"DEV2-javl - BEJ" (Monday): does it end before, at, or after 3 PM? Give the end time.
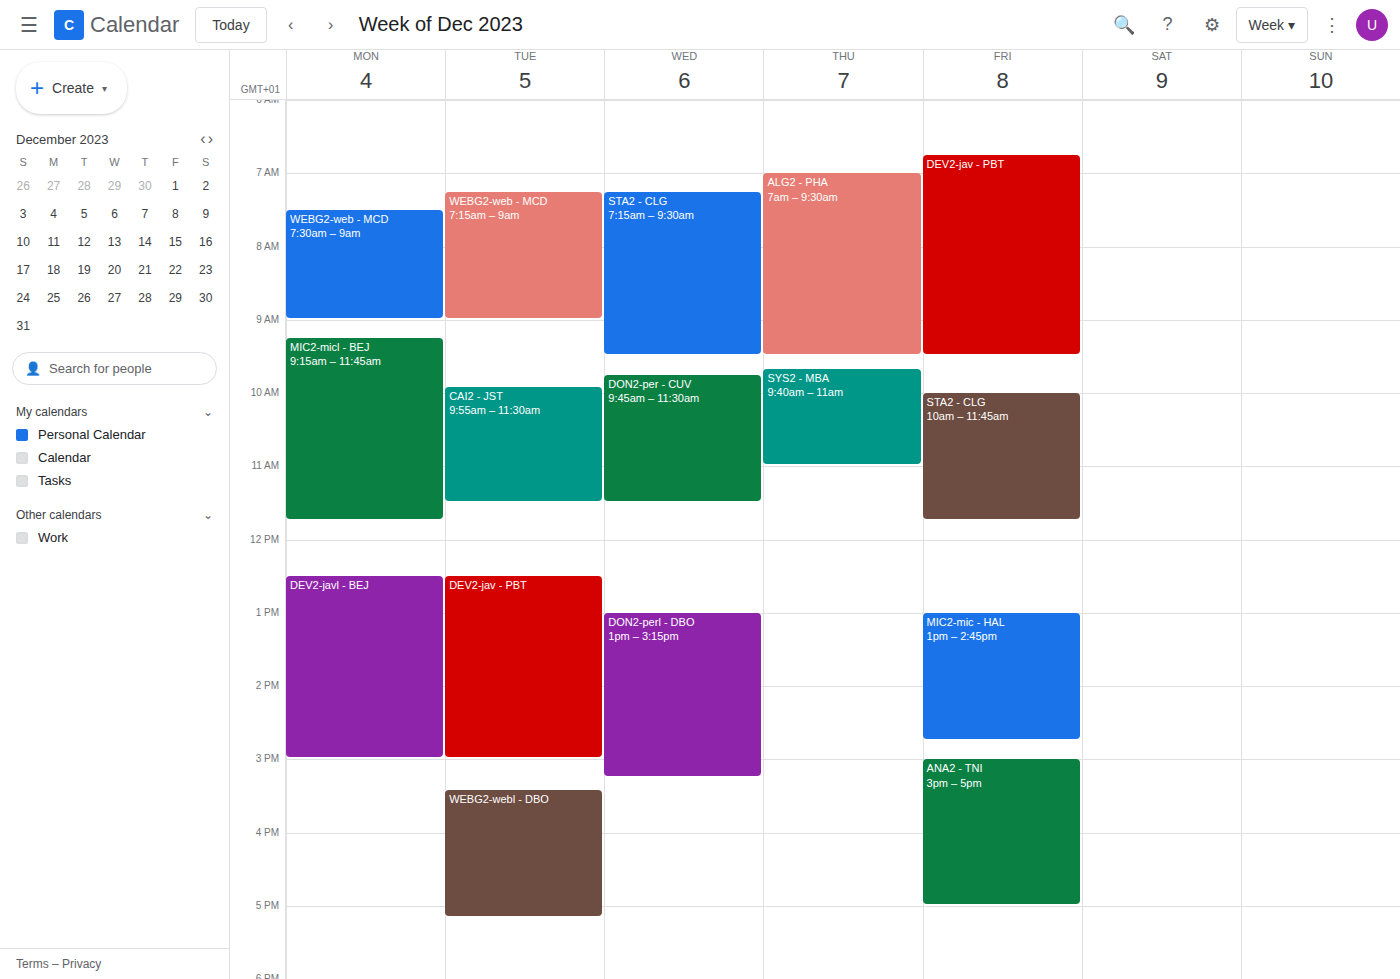
3:00 PM -- exactly at 3 PM, on the 3 PM line.